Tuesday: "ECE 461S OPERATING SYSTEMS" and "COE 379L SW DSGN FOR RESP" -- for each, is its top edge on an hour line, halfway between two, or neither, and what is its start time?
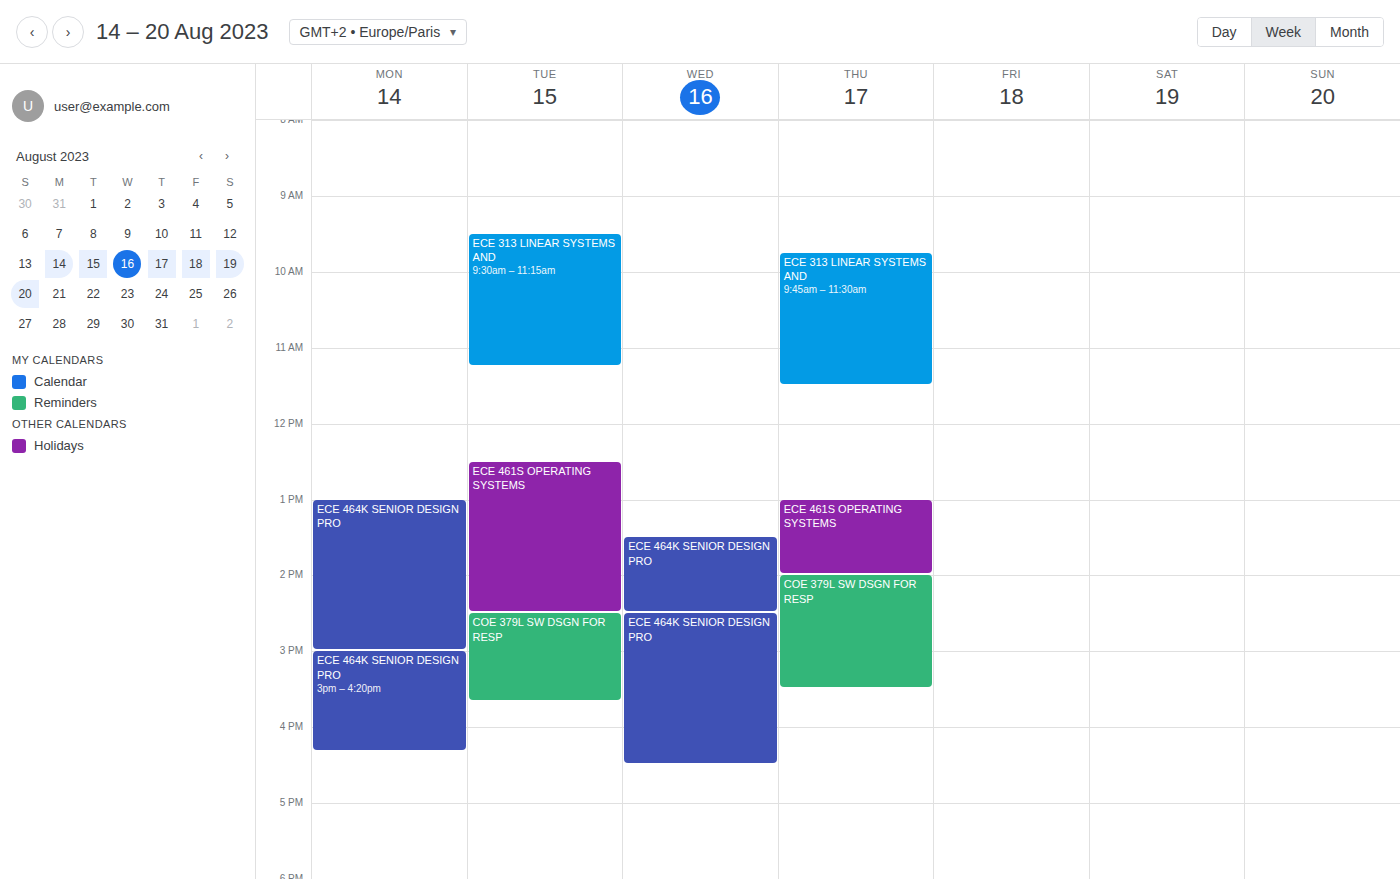
"ECE 461S OPERATING SYSTEMS": 12:30 PM, halfway between the 12 PM and 1 PM lines. "COE 379L SW DSGN FOR RESP": 2:30 PM, halfway between the 2 PM and 3 PM lines.